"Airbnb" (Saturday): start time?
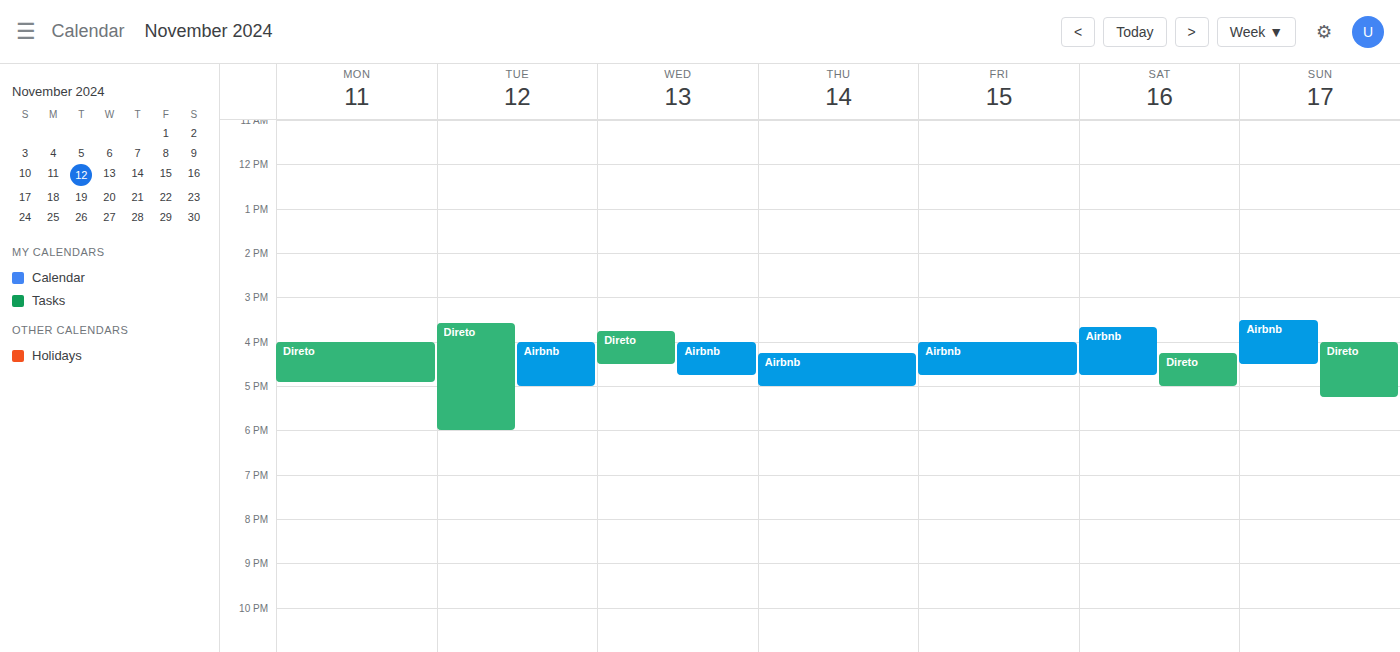
3:40 PM